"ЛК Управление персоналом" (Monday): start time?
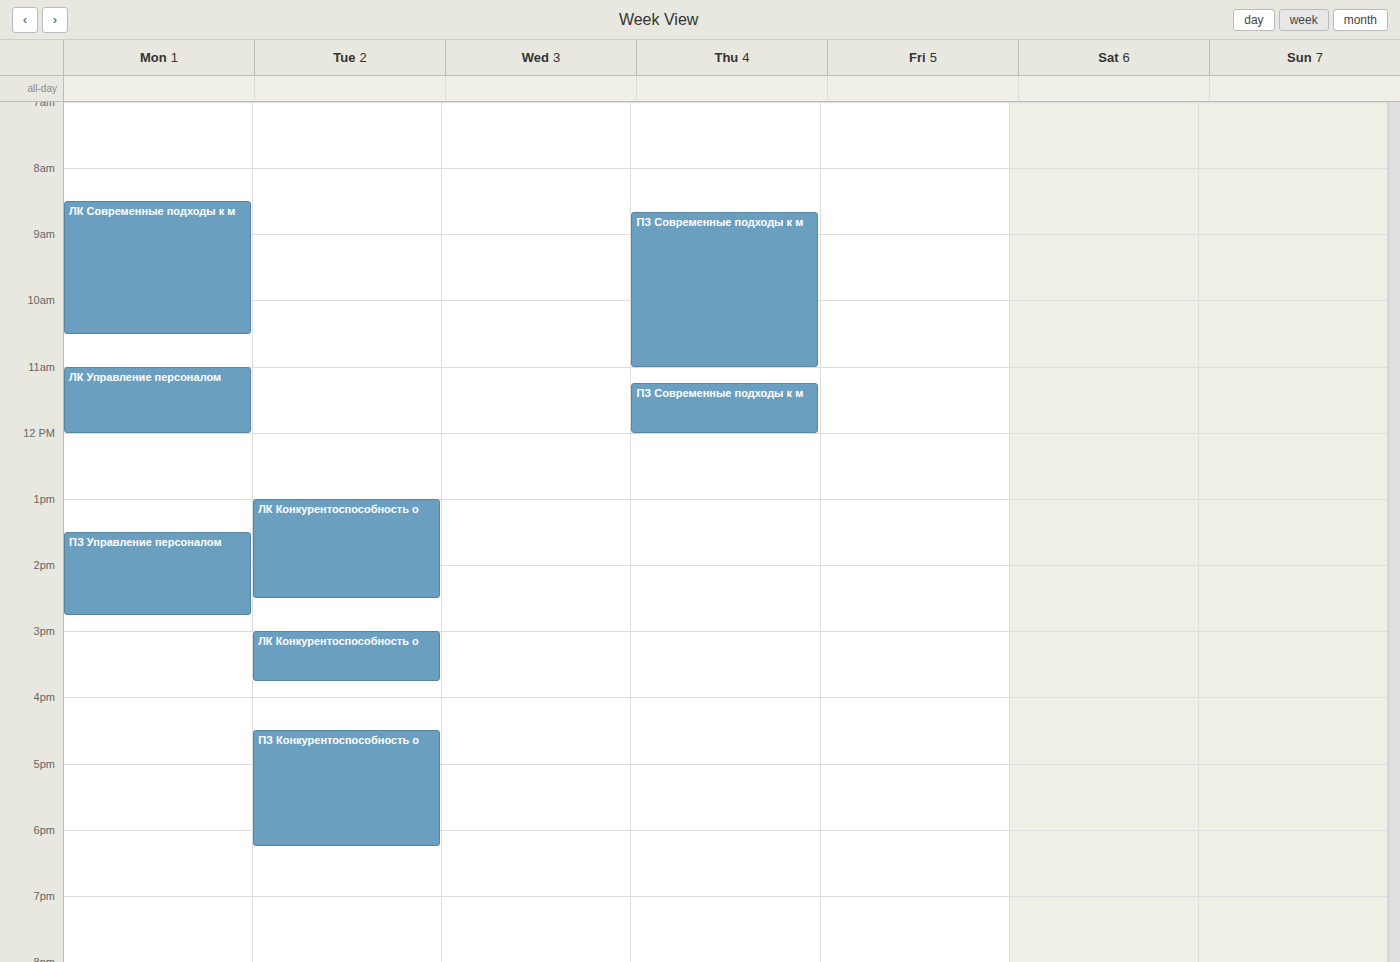
11:00